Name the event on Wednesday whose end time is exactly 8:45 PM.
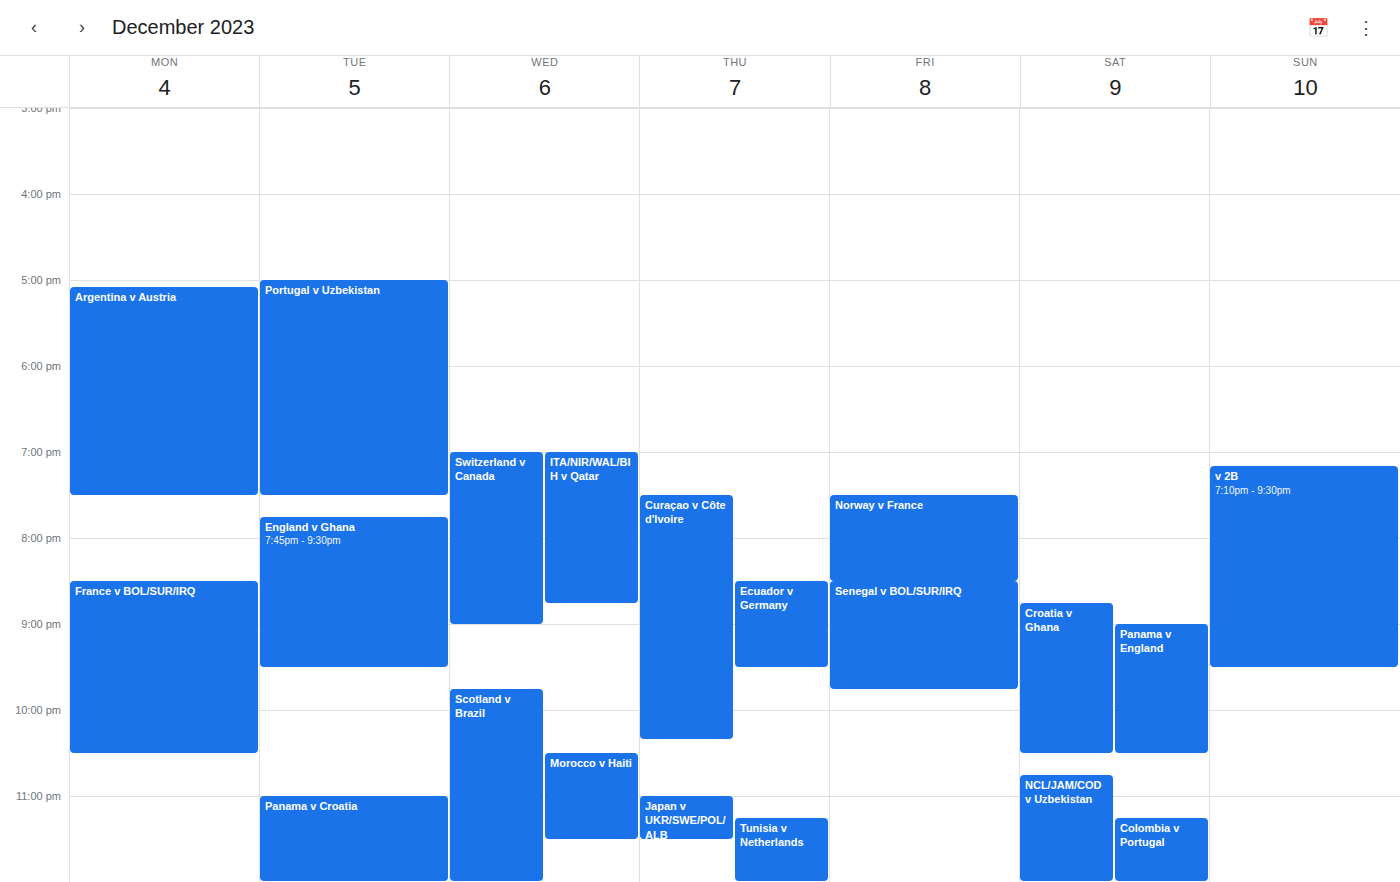
"ITA/NIR/WAL/BIH v Qatar"